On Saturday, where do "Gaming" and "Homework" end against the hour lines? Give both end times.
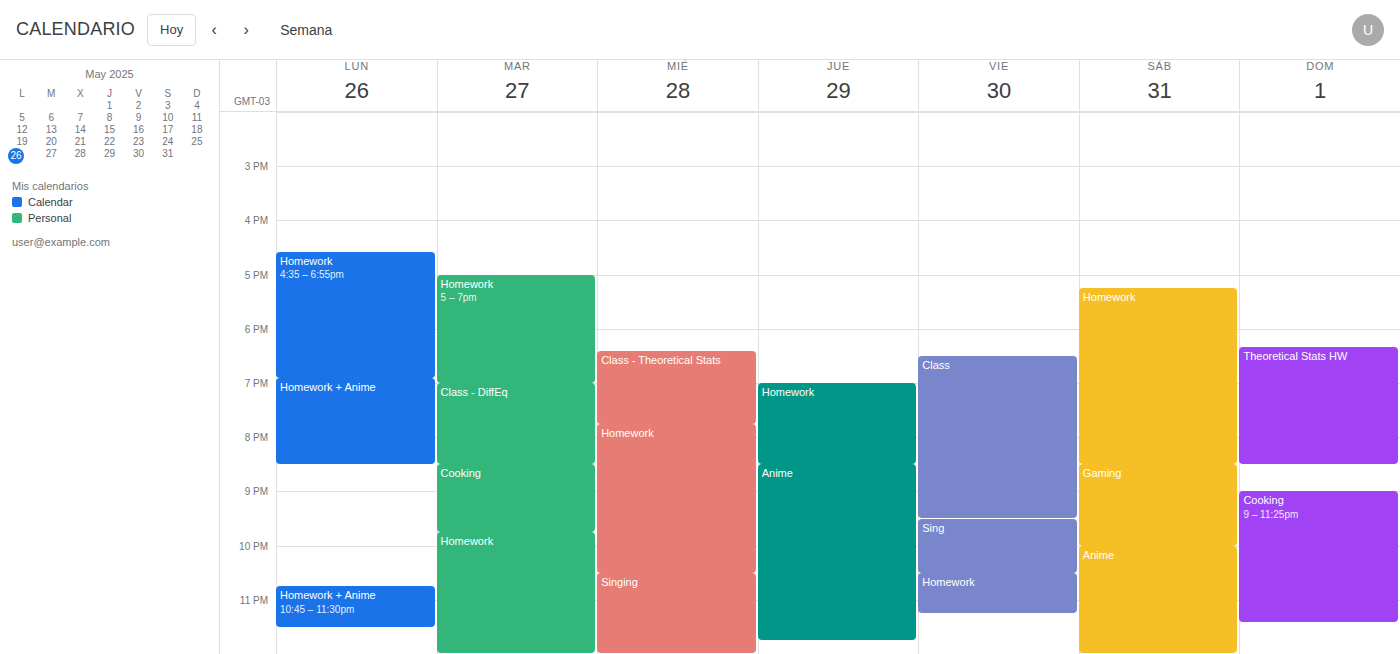
"Gaming": 10:00 PM, exactly on the 10 PM line. "Homework": 8:30 PM, halfway between the 8 PM and 9 PM lines.